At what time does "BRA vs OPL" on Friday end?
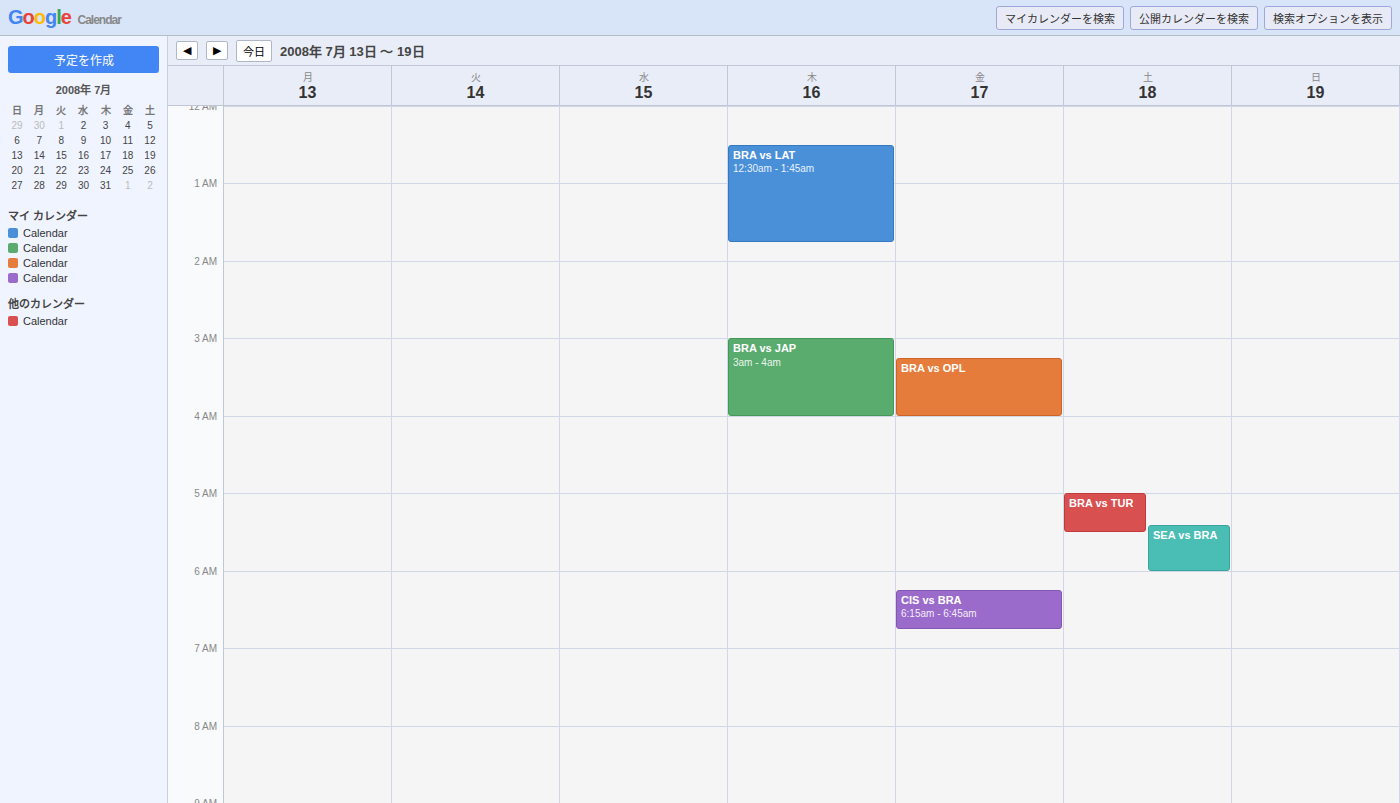
4:00 AM